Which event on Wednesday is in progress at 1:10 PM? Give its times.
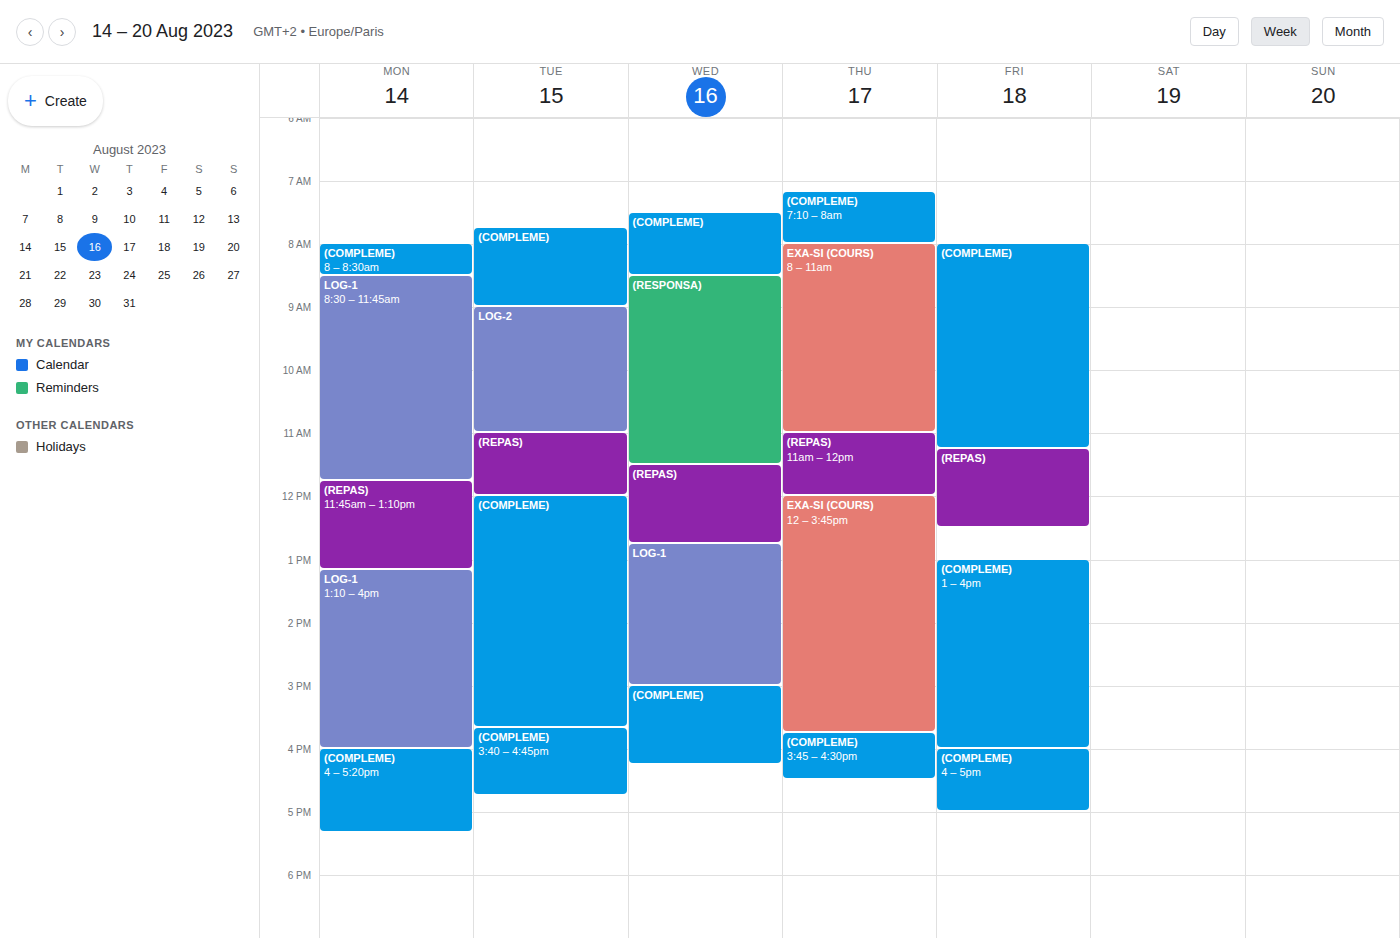
"LOG-1", 12:45 PM to 3:00 PM